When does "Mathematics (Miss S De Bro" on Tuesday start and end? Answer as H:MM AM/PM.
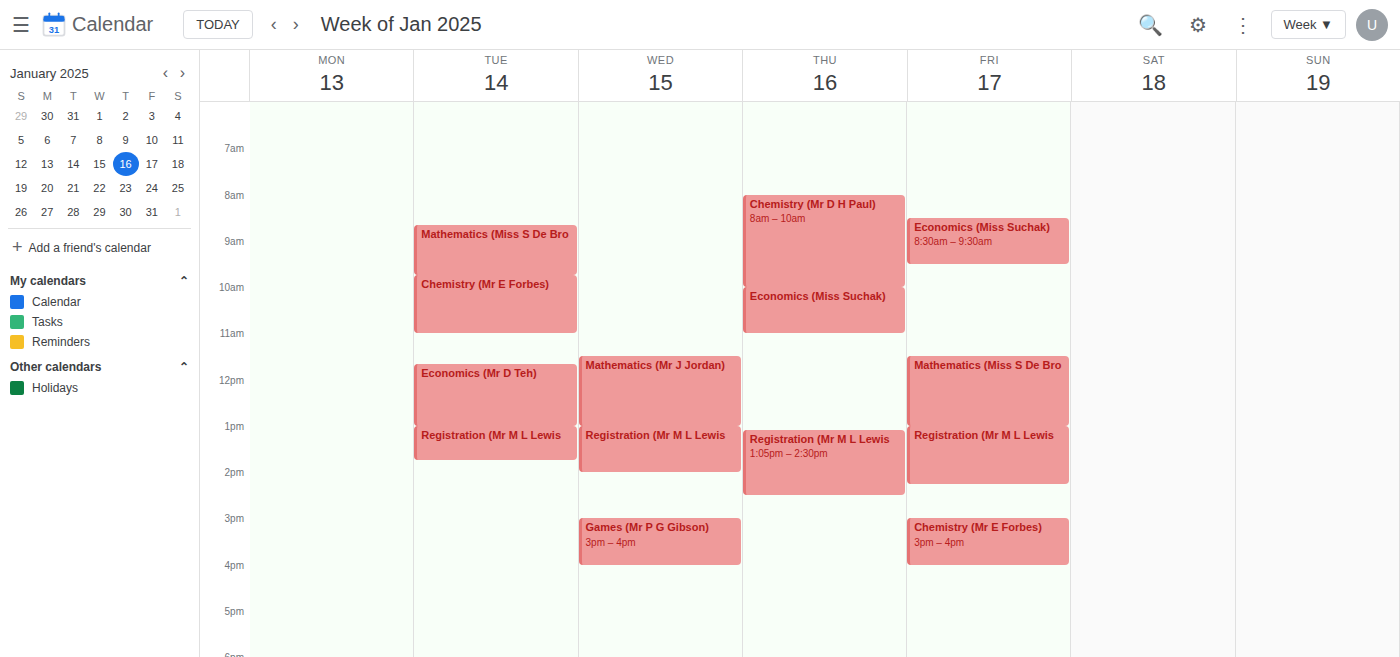
8:40 AM to 9:45 AM